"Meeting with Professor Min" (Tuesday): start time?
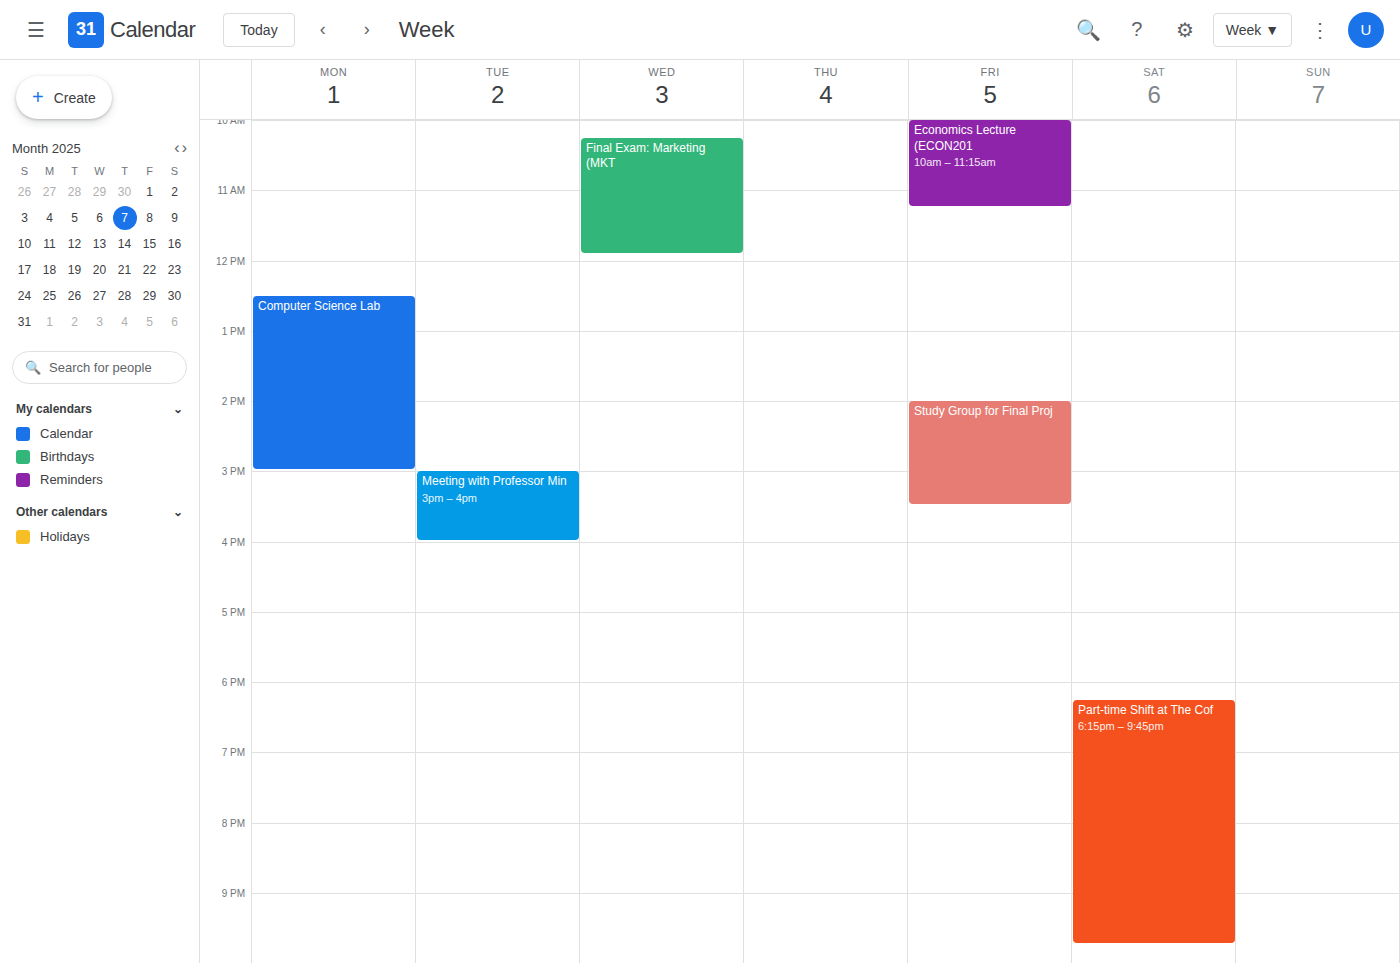
15:00